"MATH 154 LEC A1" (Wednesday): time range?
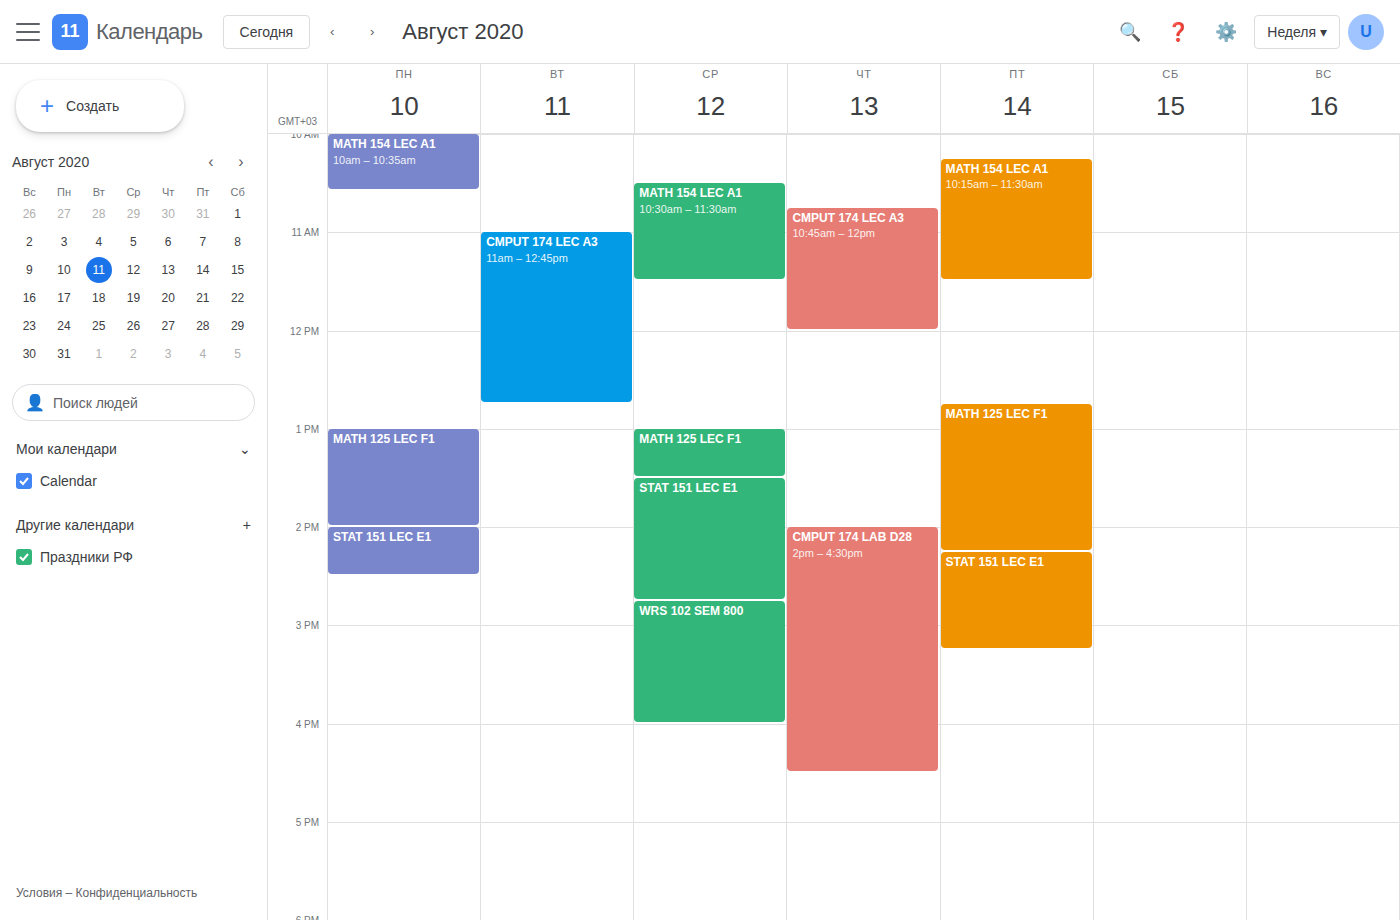
10:30 AM to 11:30 AM